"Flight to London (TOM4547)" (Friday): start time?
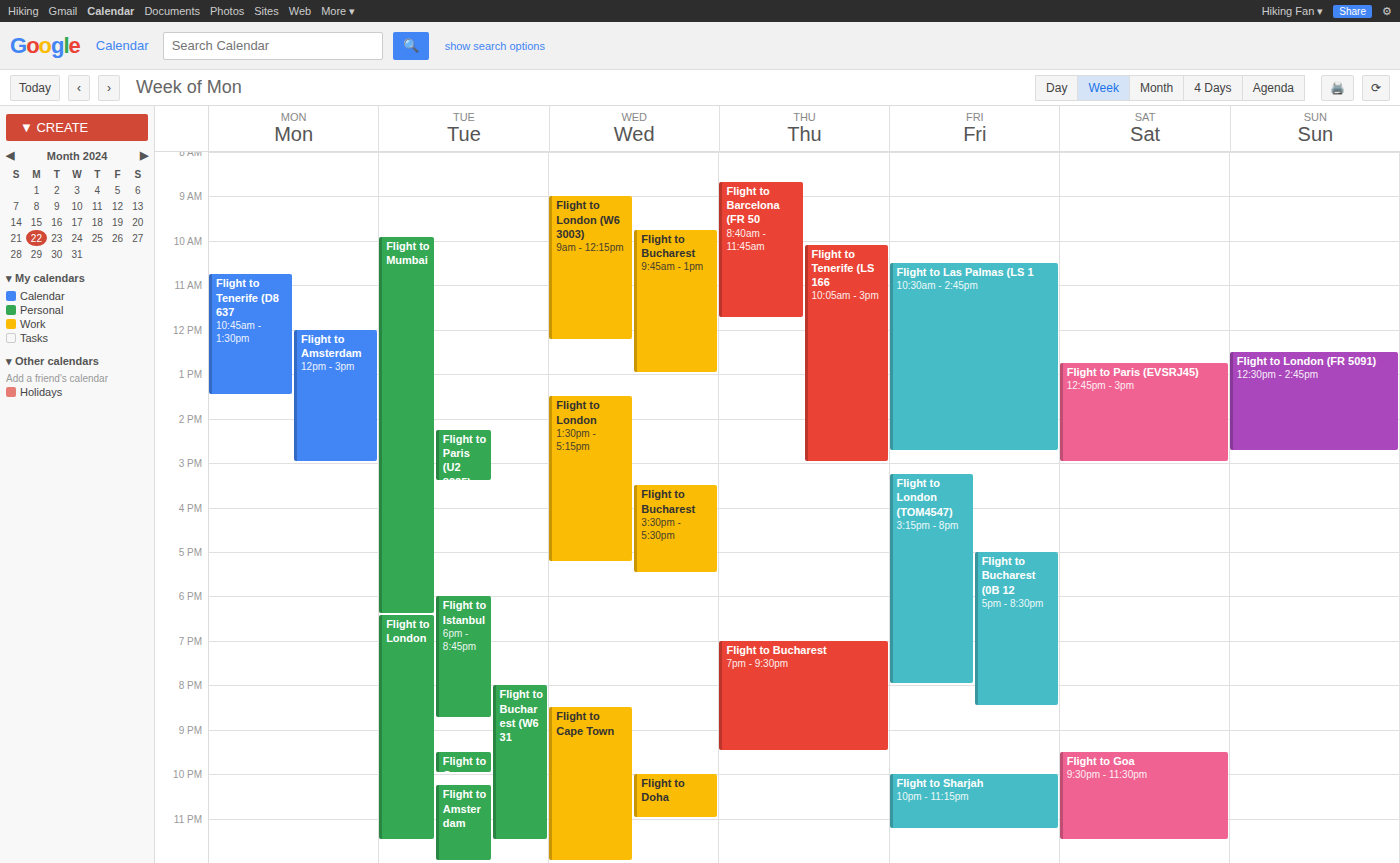
3:15 PM